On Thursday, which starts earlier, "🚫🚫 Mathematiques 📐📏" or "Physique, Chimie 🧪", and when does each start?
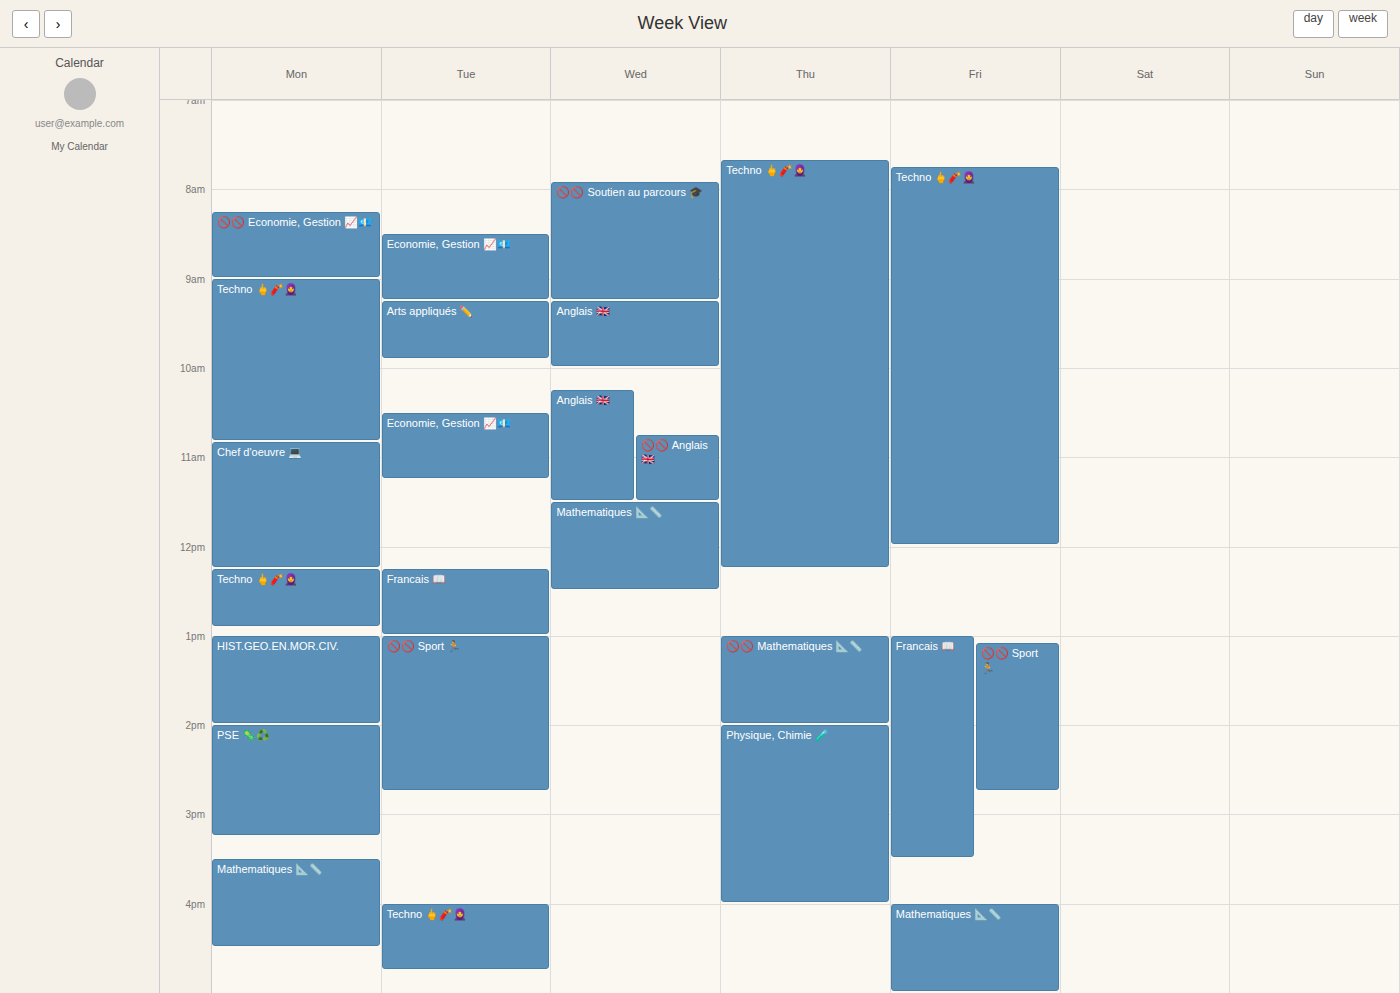
"🚫🚫 Mathematiques 📐📏" 1:00 PM; "Physique, Chimie 🧪" 2:00 PM.